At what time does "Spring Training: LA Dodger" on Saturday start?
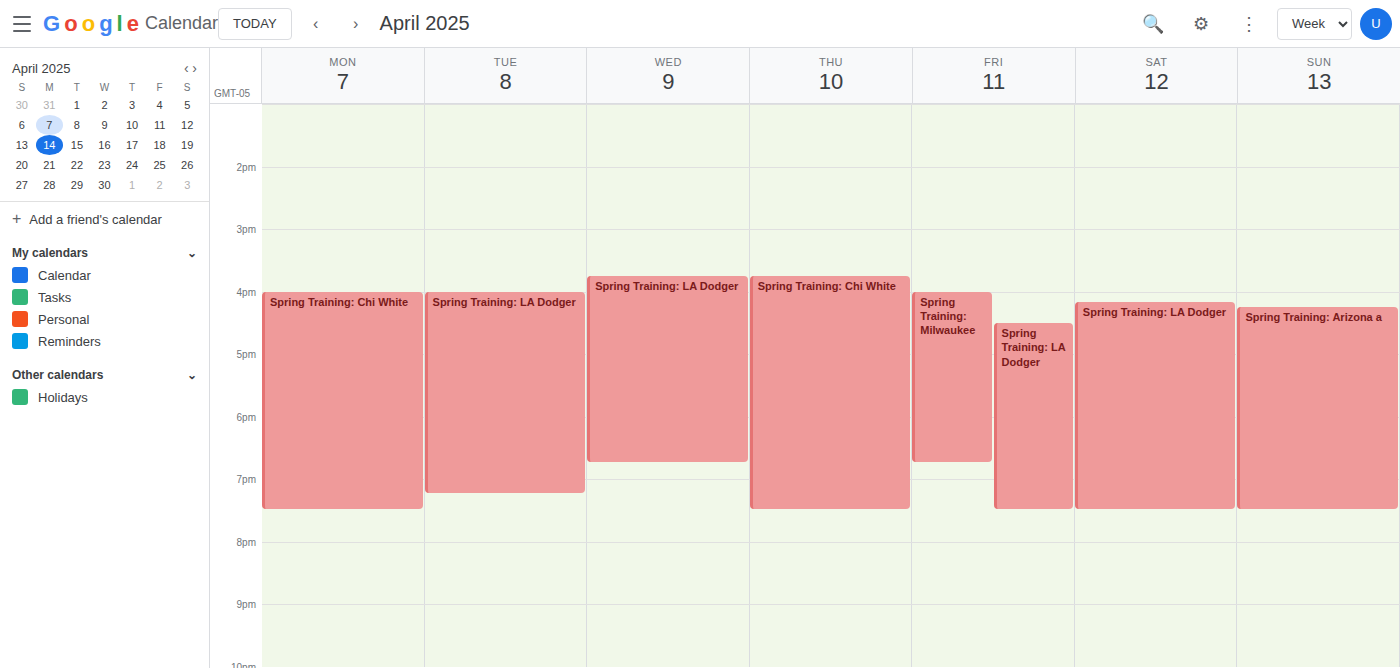
4:10 PM